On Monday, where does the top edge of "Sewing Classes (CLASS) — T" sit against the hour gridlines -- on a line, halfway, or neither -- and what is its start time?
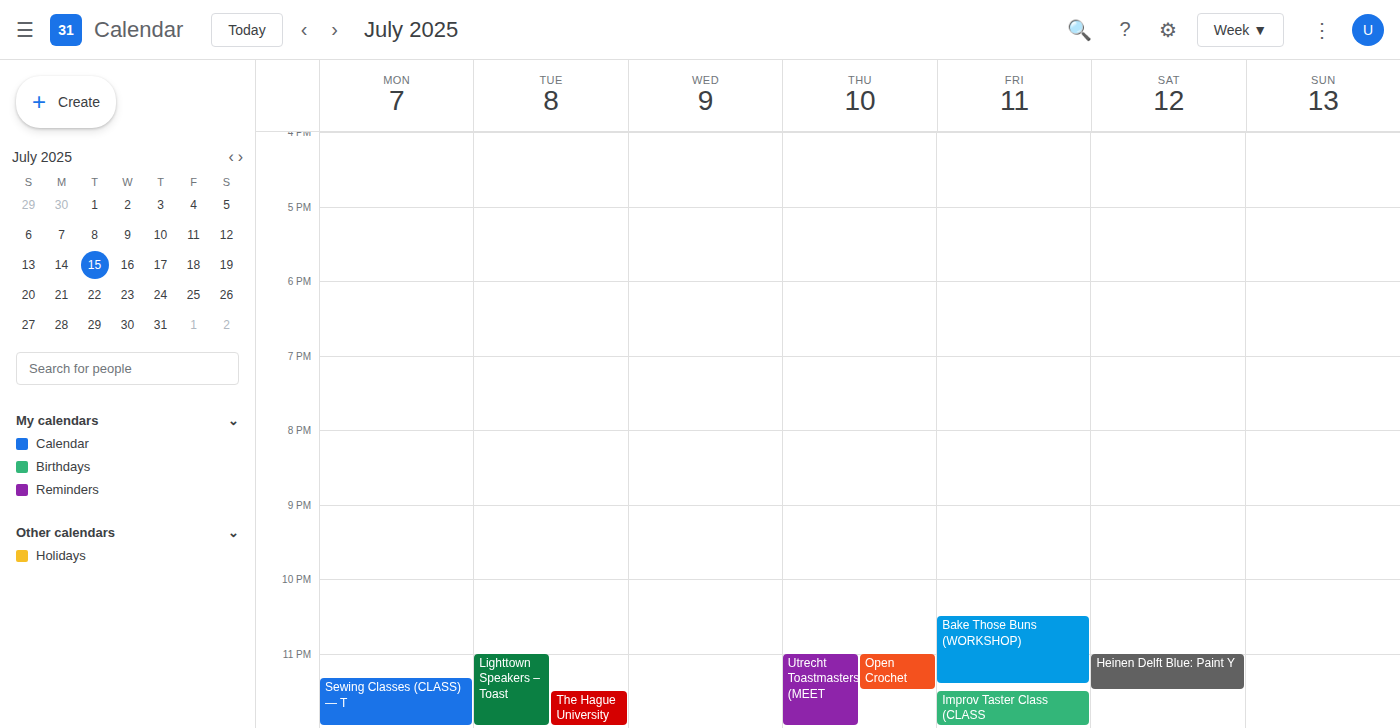
23:20 -- neither: 20 minutes below the 23:00 line and 40 minutes above the 24:00 line.